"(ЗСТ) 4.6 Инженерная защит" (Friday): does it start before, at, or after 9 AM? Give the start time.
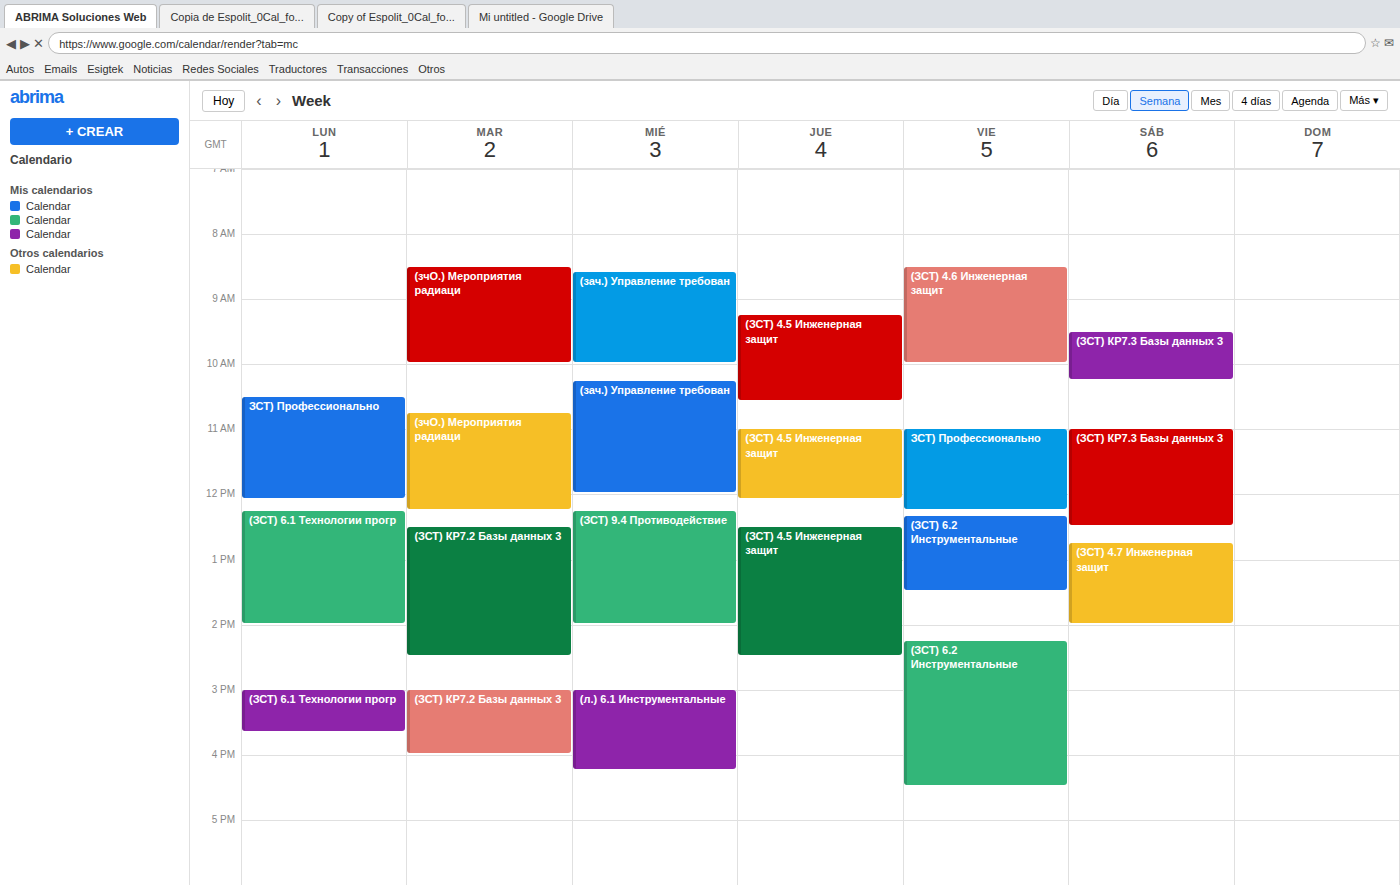
8:30 AM -- before 9 AM, 30 minutes above the 9 AM line.